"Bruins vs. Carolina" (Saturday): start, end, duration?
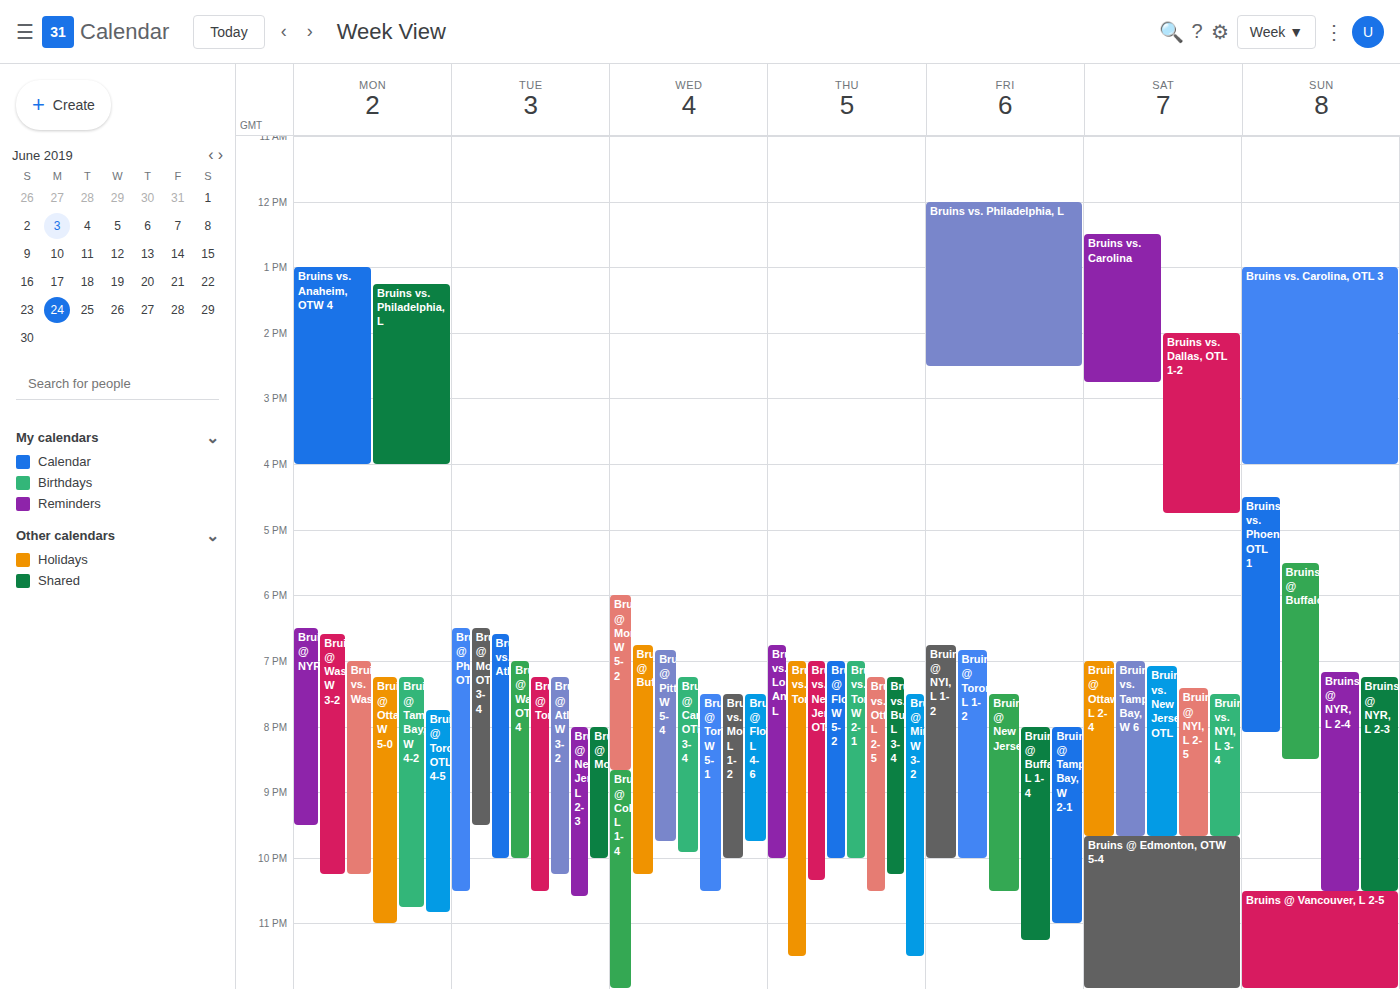
12:30 PM to 2:45 PM, 2 hours 15 minutes